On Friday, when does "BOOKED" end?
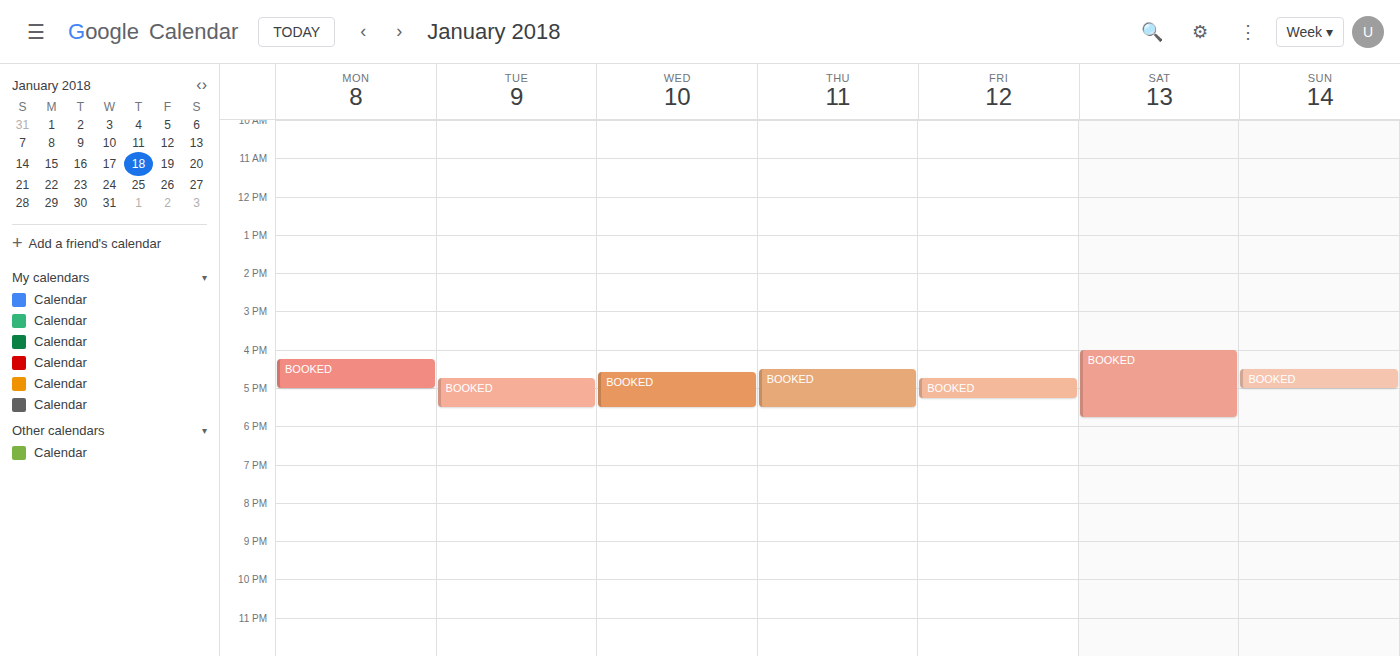
17:15